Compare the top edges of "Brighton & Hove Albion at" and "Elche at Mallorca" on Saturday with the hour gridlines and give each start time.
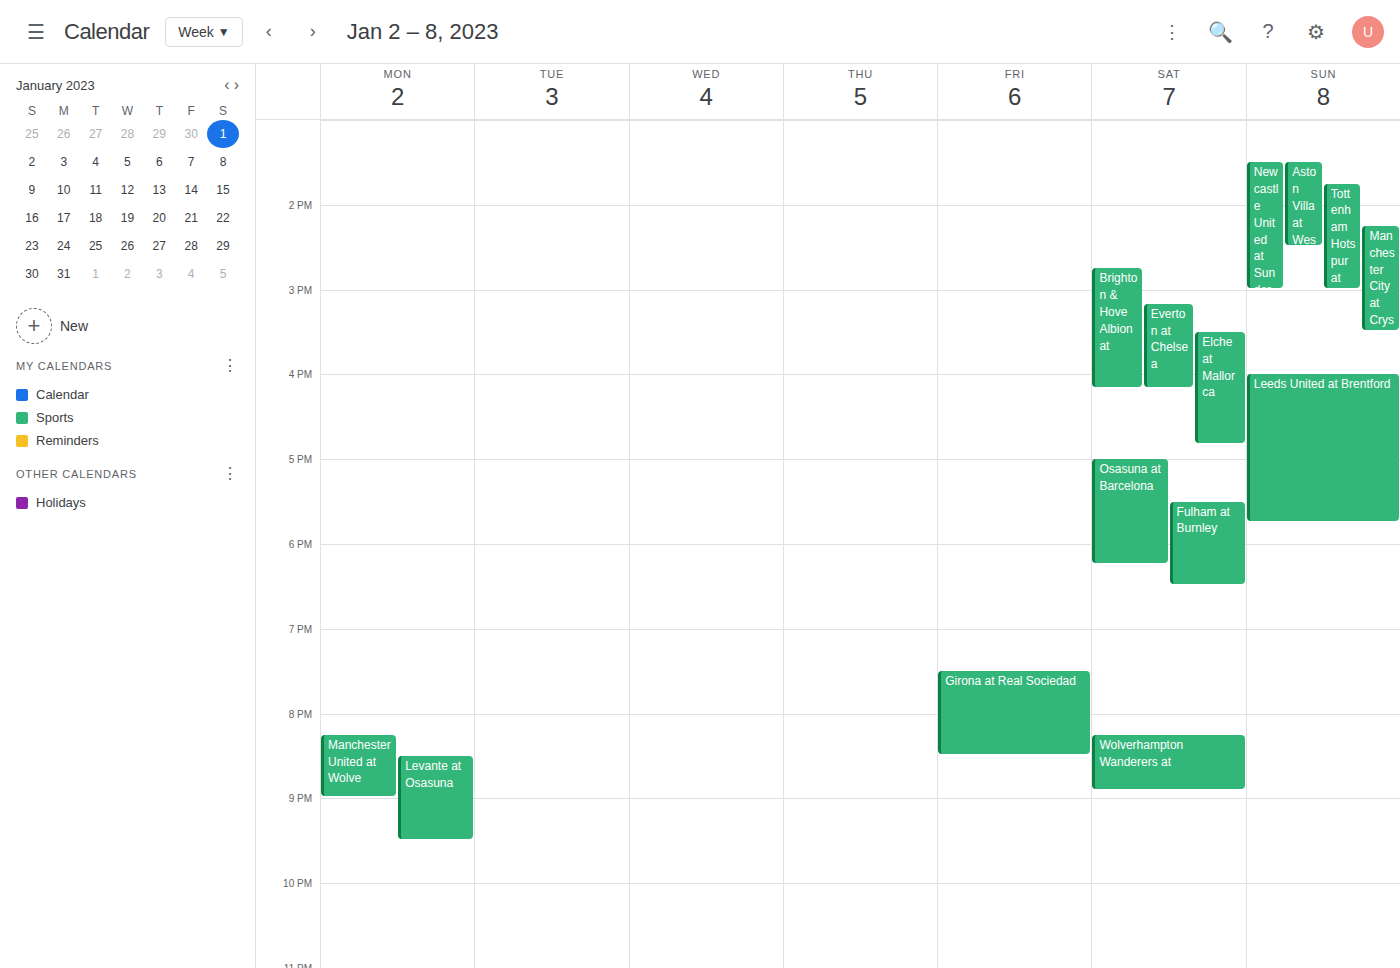
"Brighton & Hove Albion at": 2:45 PM, neither: three quarters of the way from the 2 PM line to the 3 PM line. "Elche at Mallorca": 3:30 PM, halfway between the 3 PM and 4 PM lines.